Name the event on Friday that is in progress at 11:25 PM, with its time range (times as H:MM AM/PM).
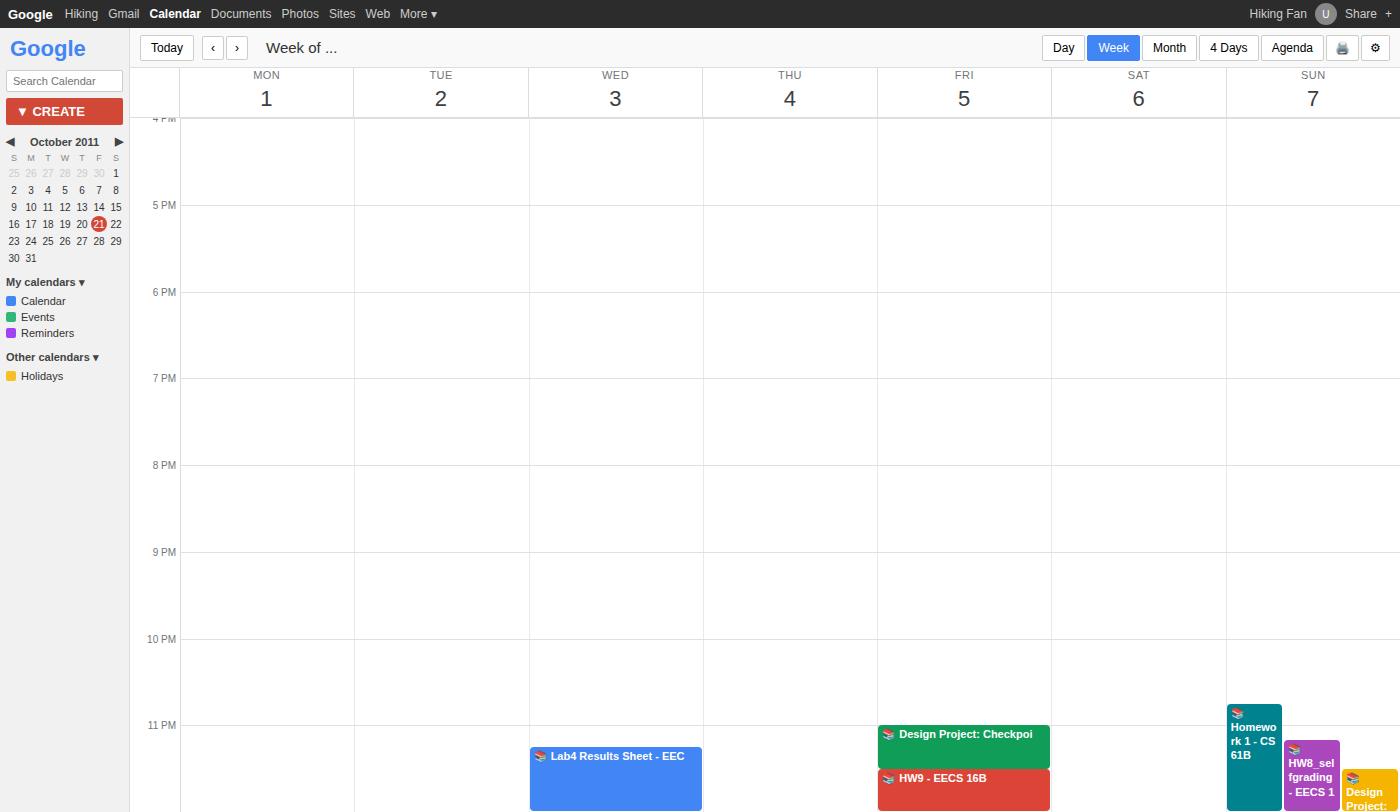
"📚 Design Project: Checkpoi", 11:00 PM to 11:30 PM